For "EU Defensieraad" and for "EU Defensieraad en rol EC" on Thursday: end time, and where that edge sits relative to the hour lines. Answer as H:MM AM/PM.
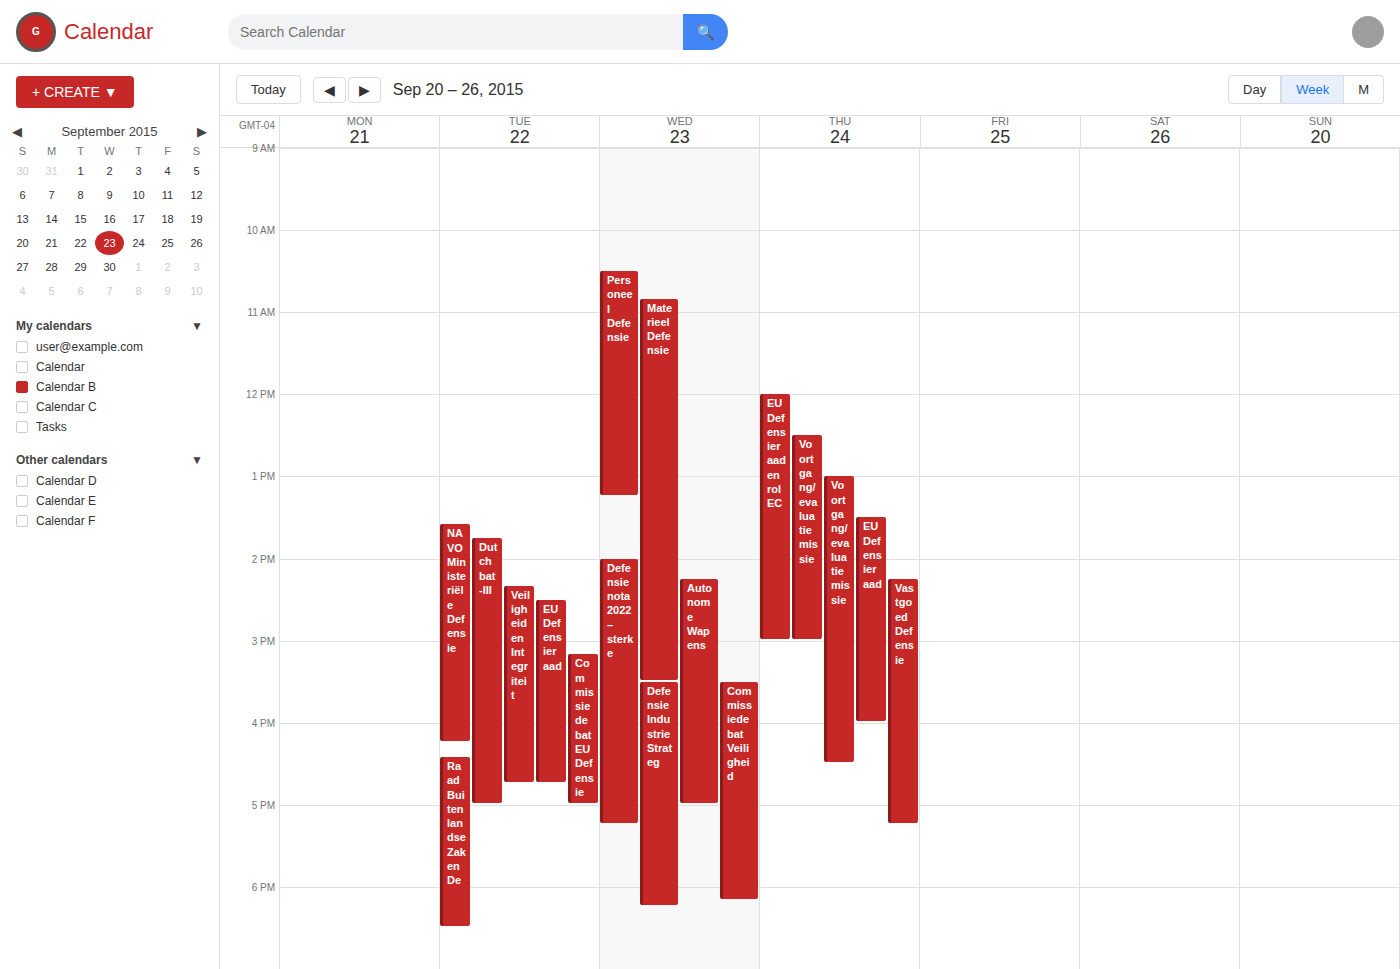
"EU Defensieraad": 4:00 PM, exactly on the 4 PM line. "EU Defensieraad en rol EC": 3:00 PM, exactly on the 3 PM line.